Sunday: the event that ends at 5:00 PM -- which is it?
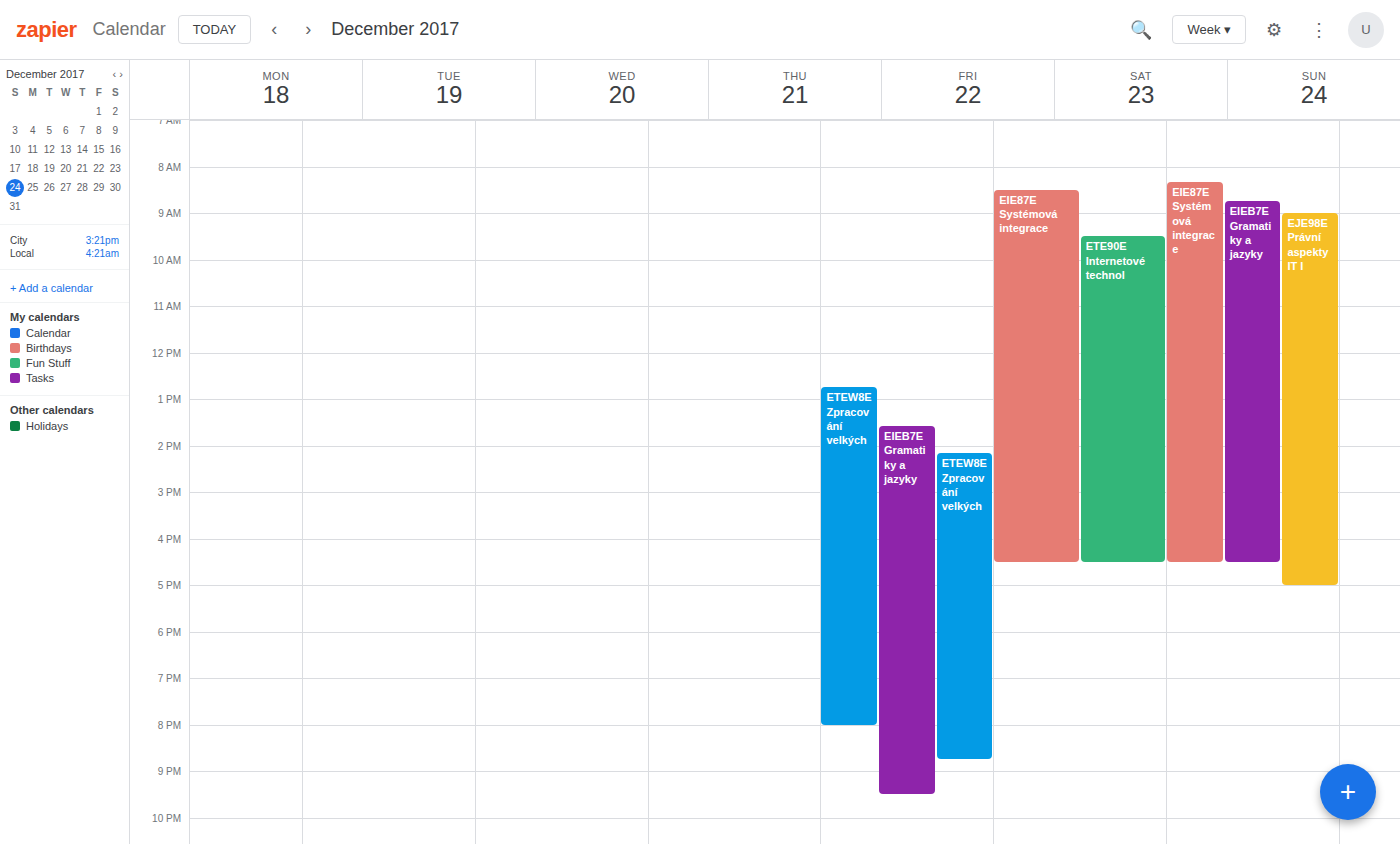
"EJE98E Právní aspekty IT I"